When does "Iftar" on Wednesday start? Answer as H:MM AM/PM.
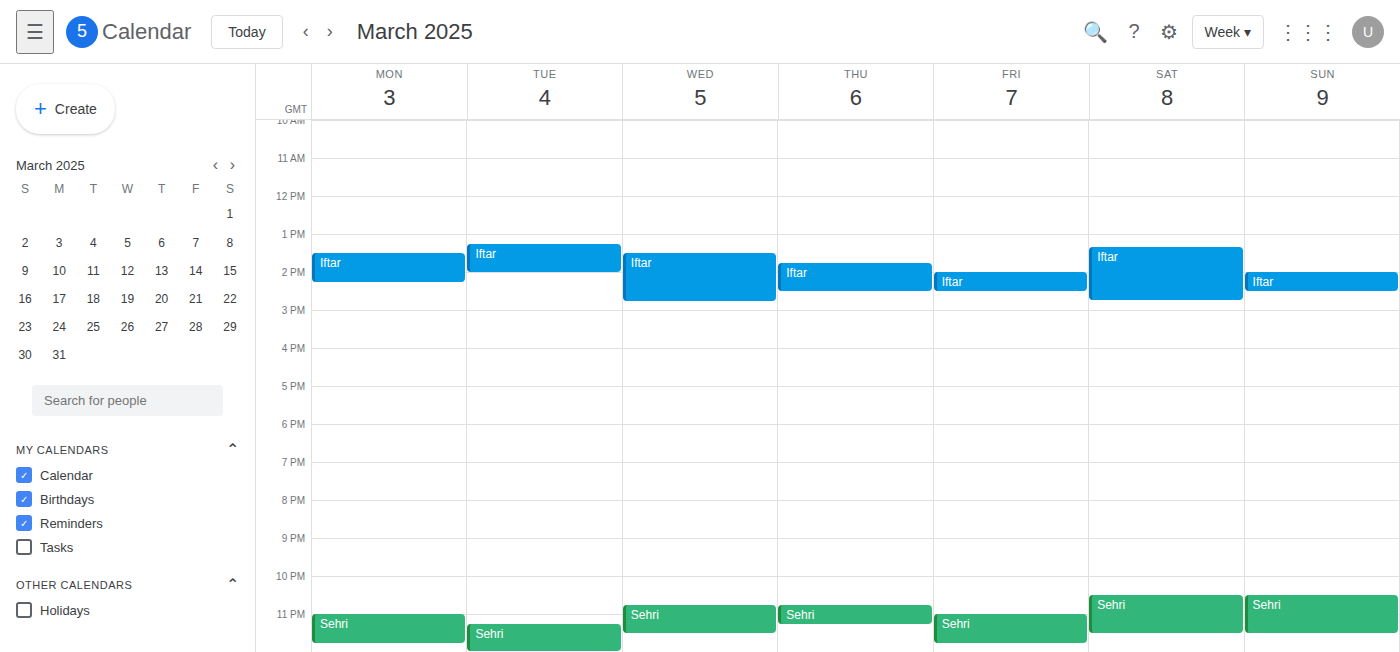
1:30 PM